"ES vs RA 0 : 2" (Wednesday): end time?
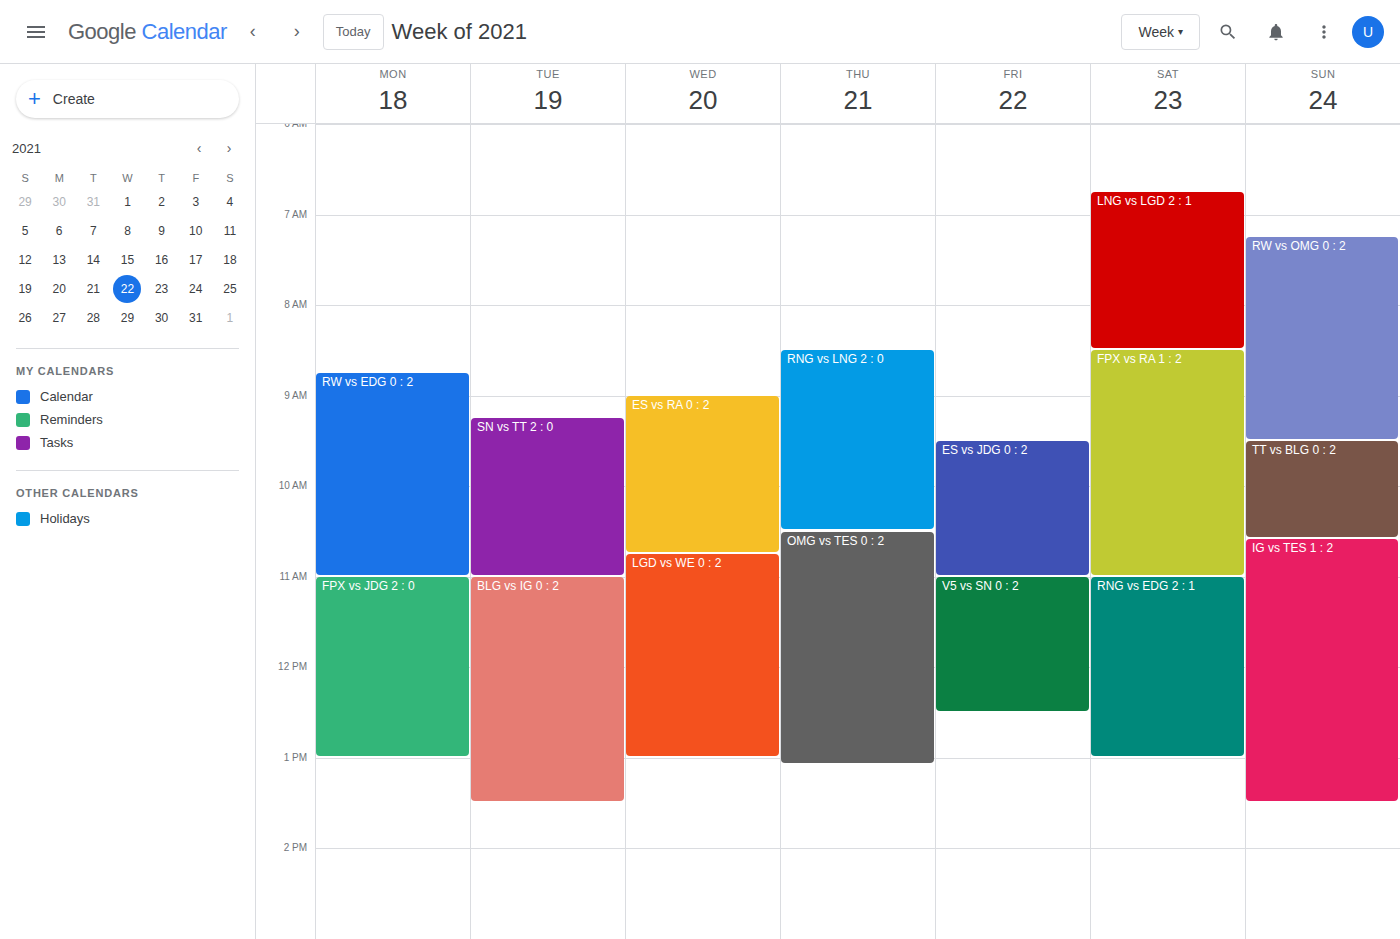
10:45 AM